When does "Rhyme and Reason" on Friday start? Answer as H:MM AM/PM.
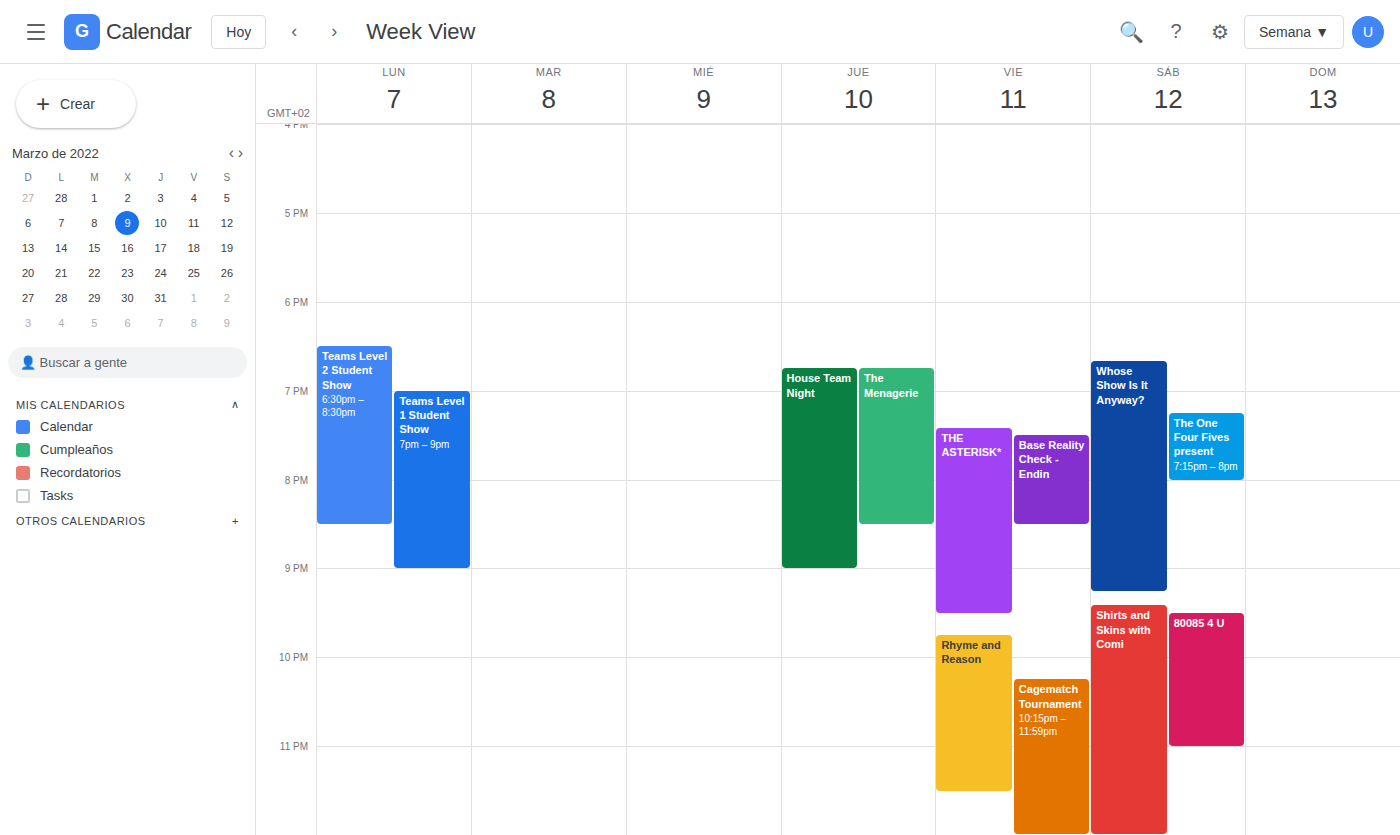
9:45 PM